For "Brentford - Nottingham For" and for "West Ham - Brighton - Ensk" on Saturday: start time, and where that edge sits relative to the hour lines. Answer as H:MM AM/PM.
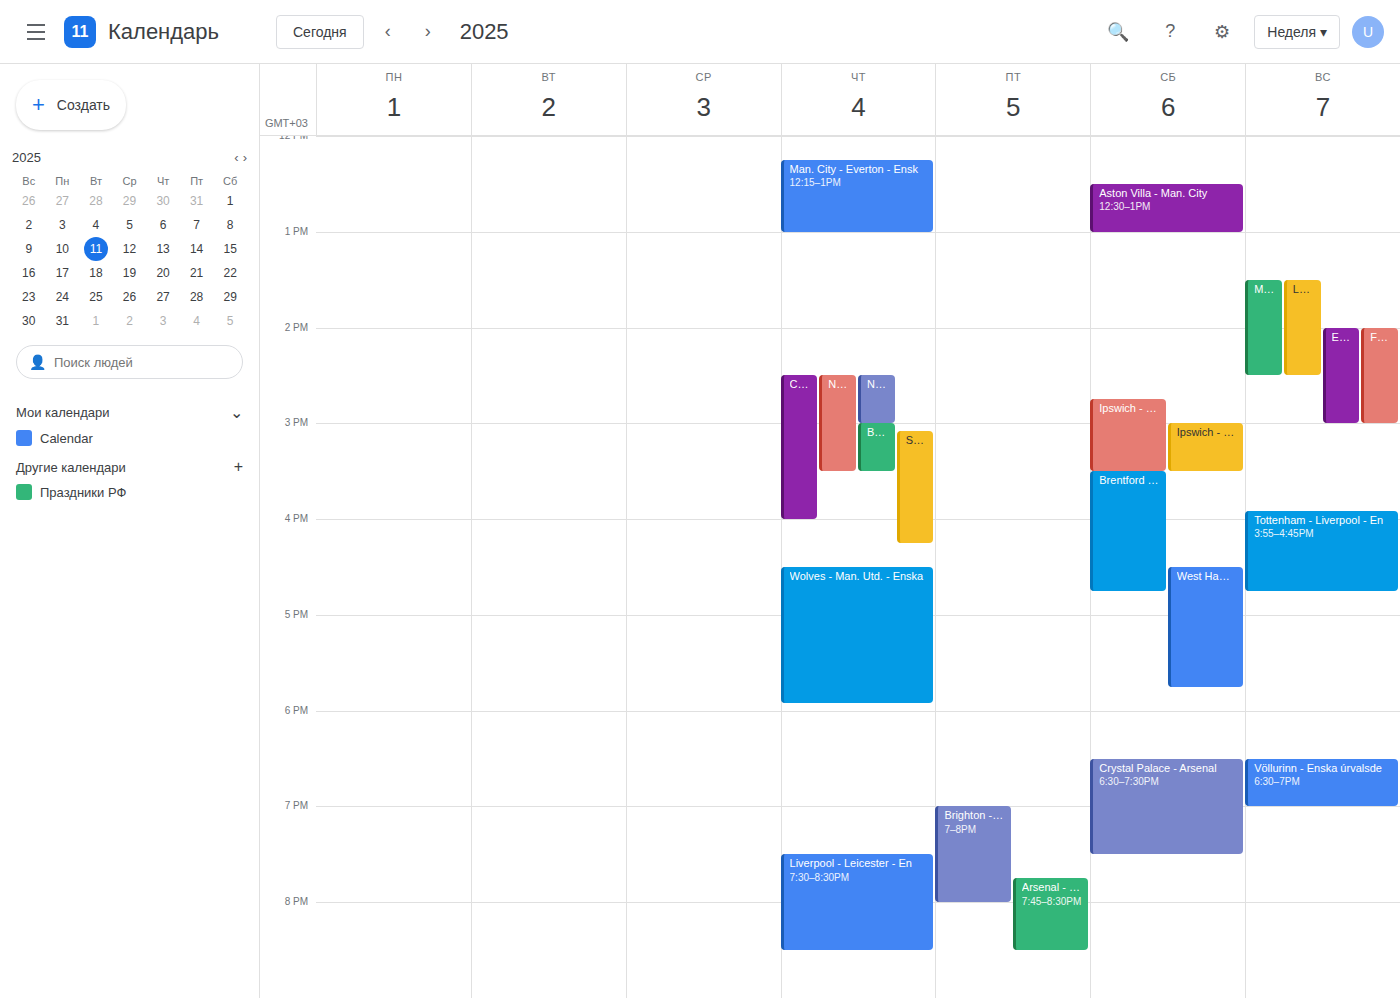
"Brentford - Nottingham For": 3:30 PM, halfway between the 3 PM and 4 PM lines. "West Ham - Brighton - Ensk": 4:30 PM, halfway between the 4 PM and 5 PM lines.